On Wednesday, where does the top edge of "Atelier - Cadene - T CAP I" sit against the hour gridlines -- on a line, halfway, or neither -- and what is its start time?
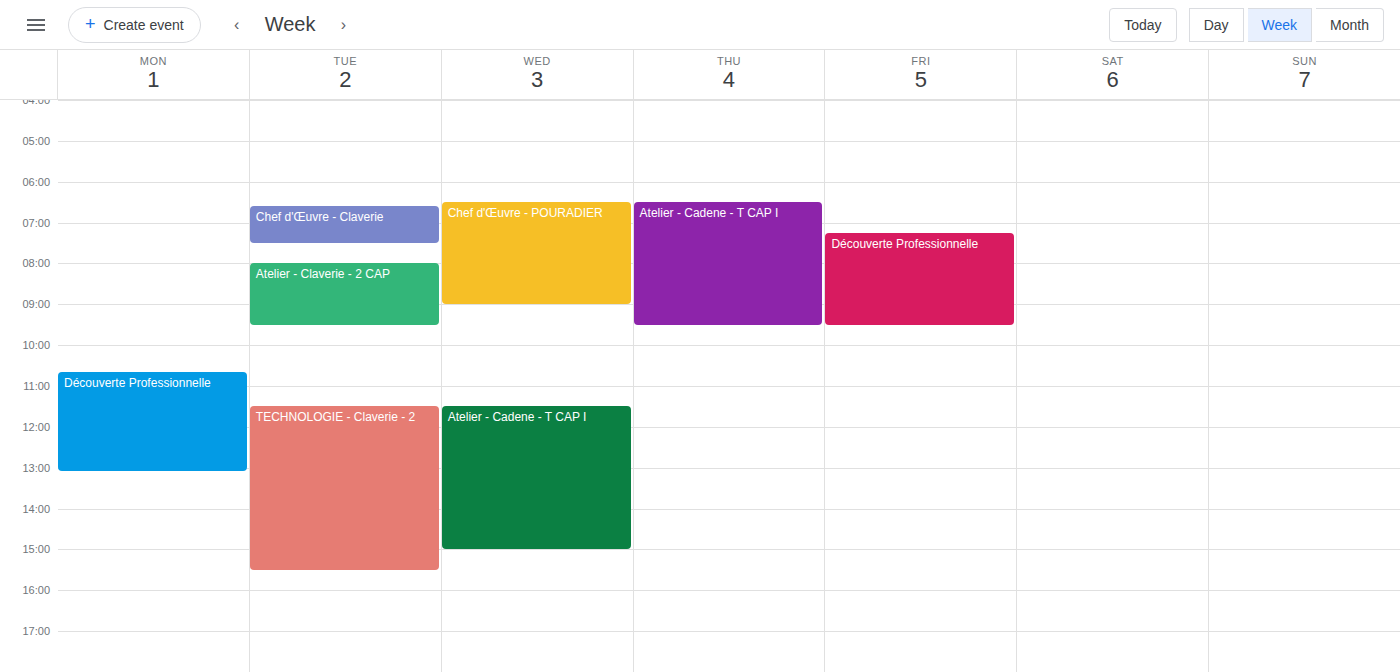
11:30 AM -- halfway between the 11 AM and 12 PM lines.